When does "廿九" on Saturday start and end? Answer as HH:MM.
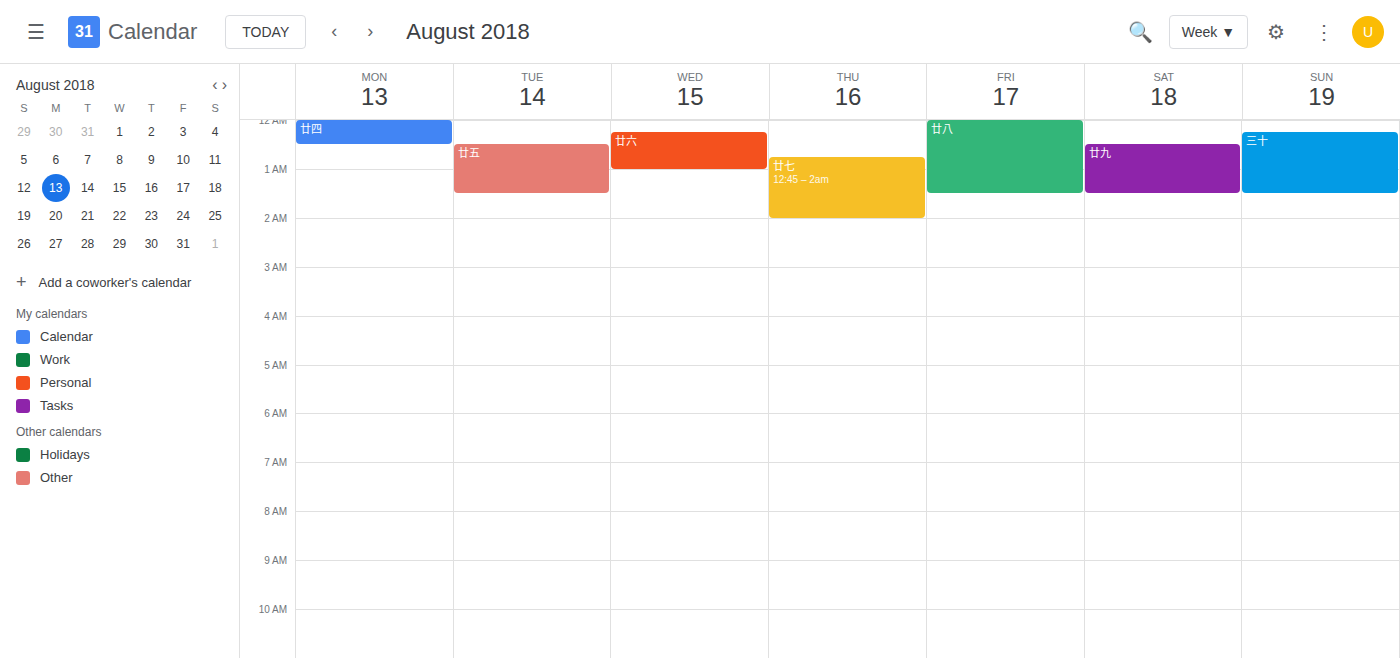
00:30 to 01:30